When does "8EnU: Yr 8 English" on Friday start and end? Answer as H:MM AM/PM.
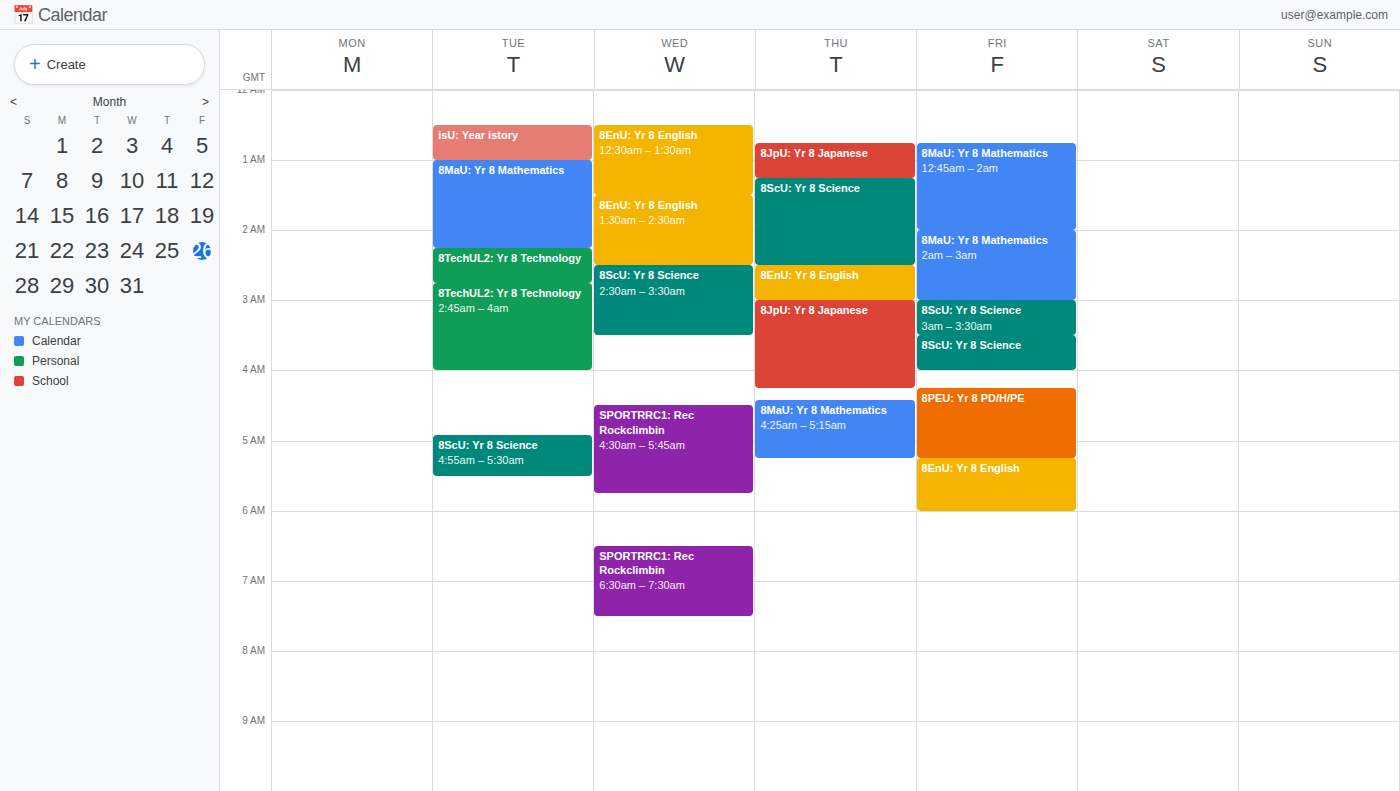
5:15 AM to 6:00 AM